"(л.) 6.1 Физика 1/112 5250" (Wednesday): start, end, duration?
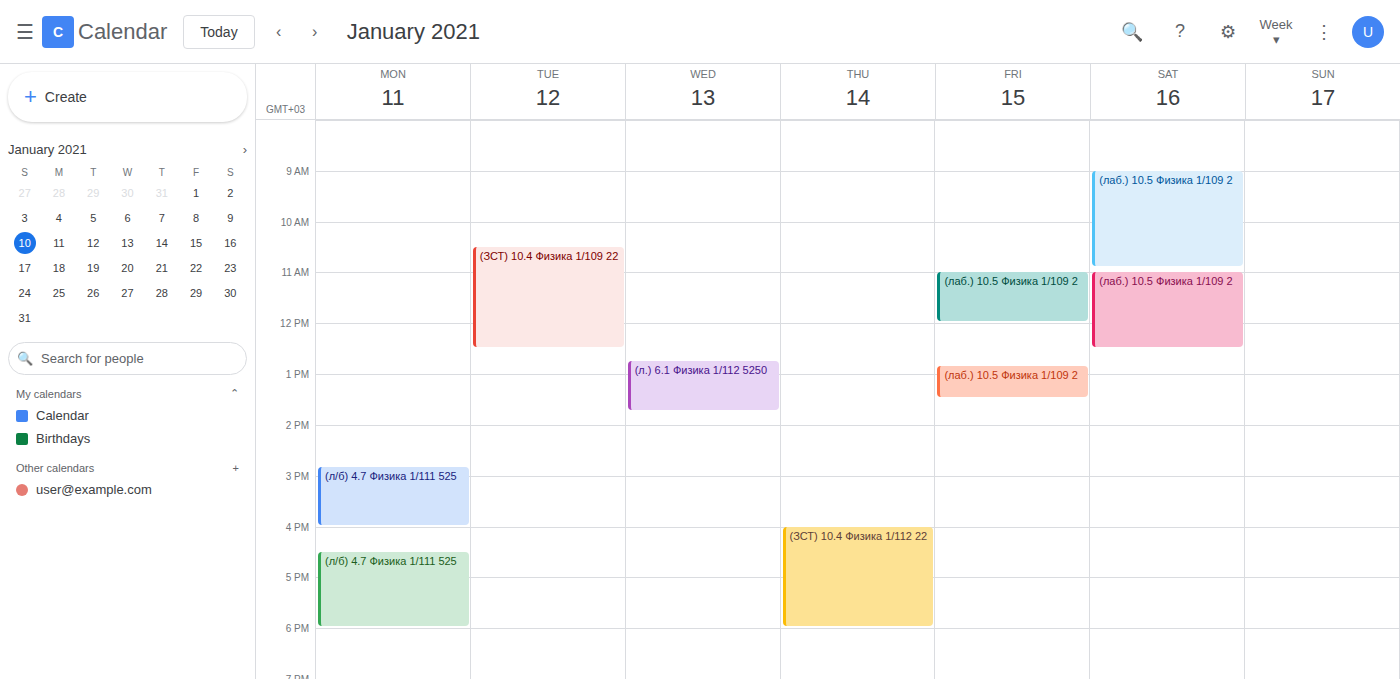
12:45 PM to 1:45 PM, 1 hour